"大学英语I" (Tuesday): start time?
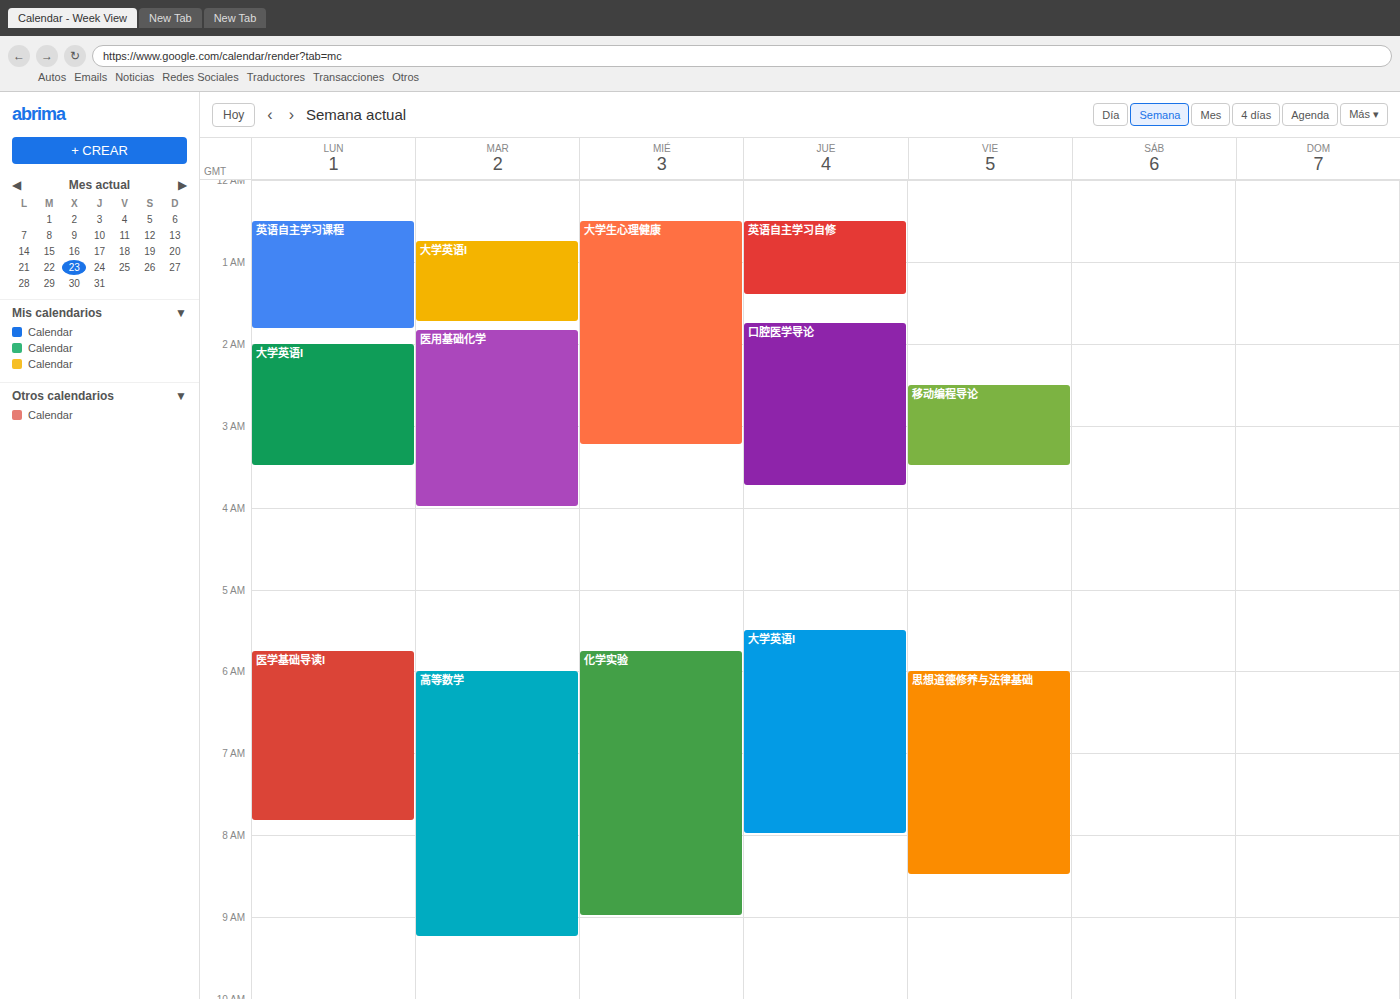
00:45